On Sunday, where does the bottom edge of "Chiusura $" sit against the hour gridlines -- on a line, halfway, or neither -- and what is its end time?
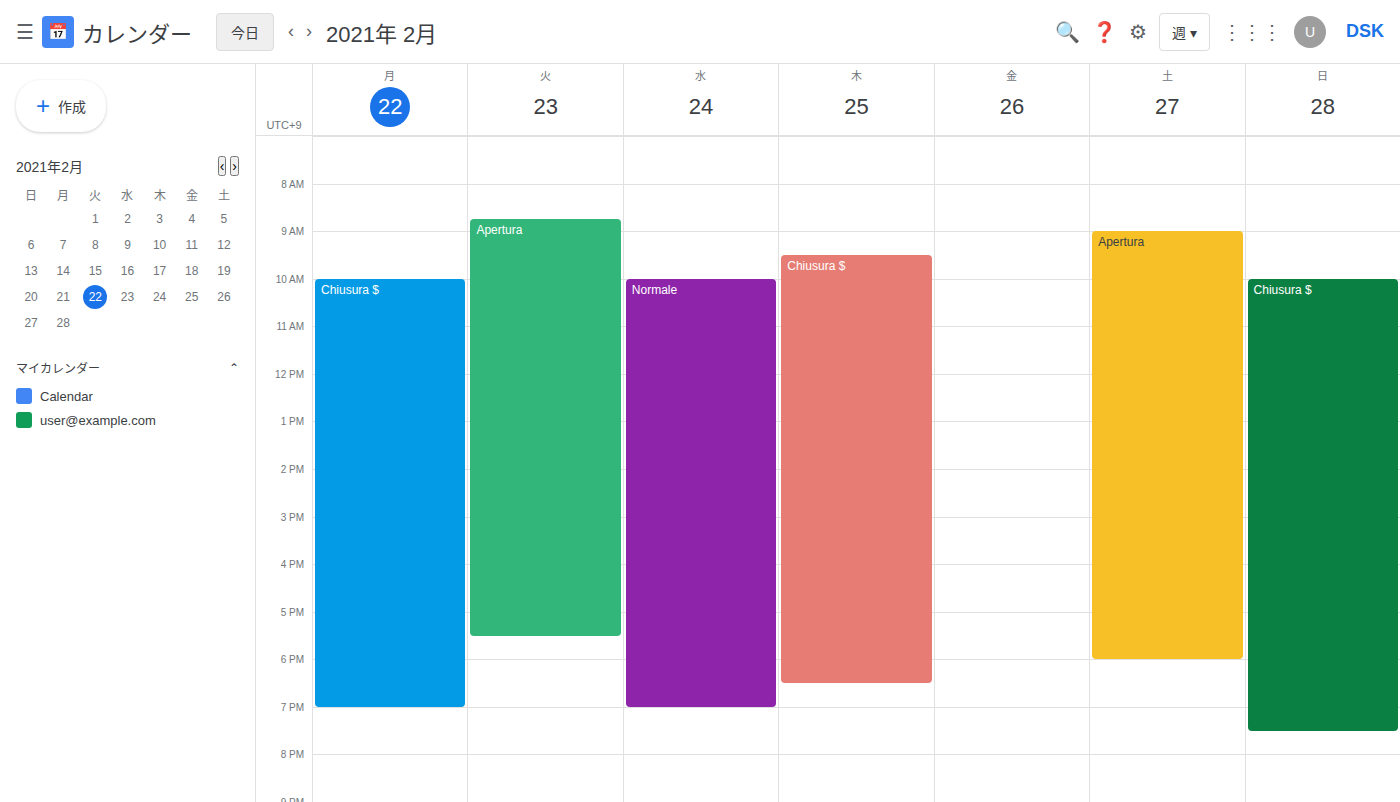
7:30 PM -- halfway between the 7 PM and 8 PM lines.